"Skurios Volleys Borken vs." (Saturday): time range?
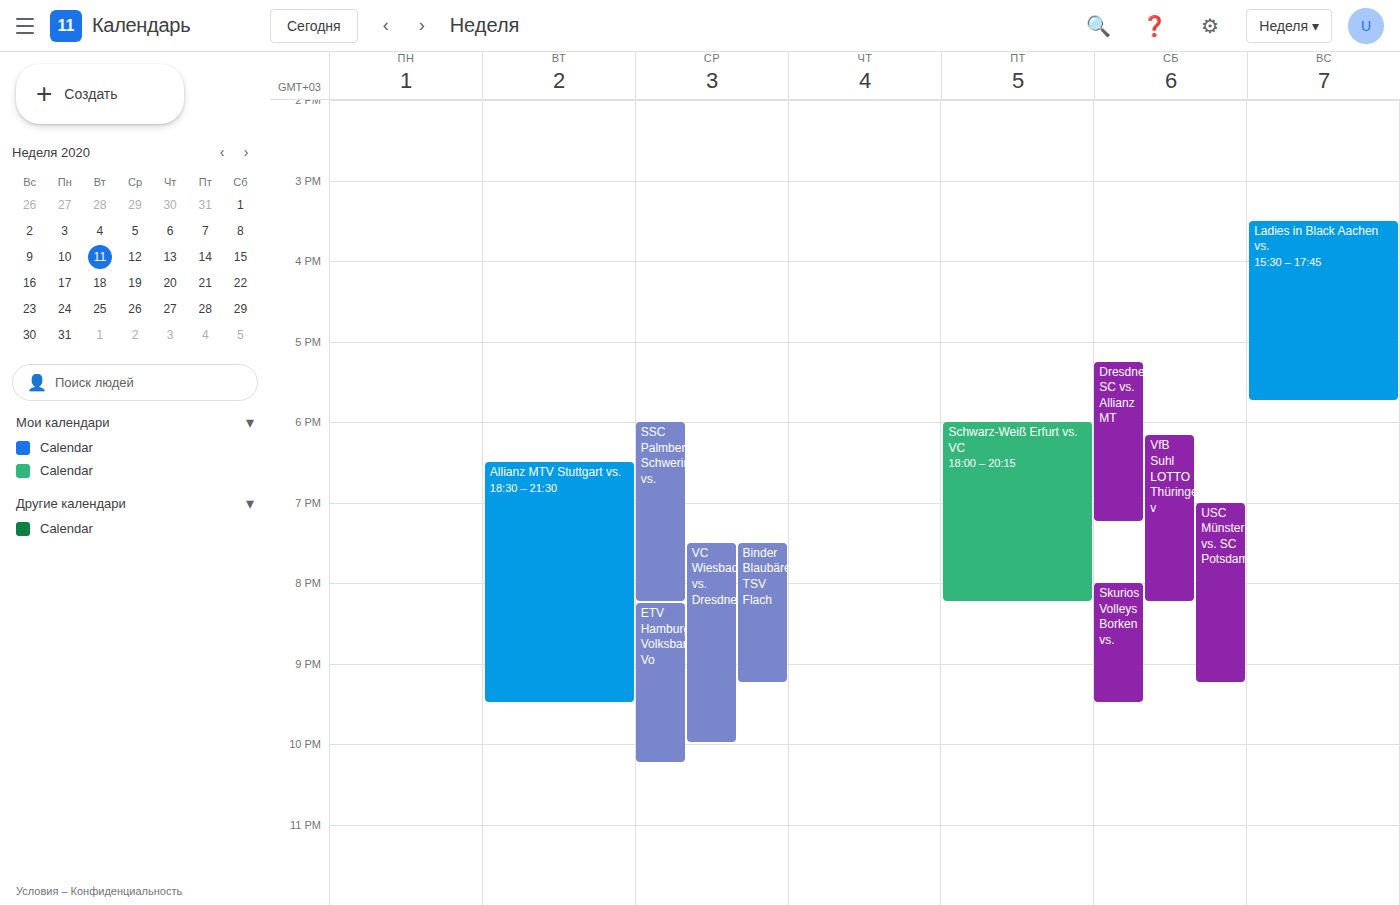
8:00 PM to 9:30 PM